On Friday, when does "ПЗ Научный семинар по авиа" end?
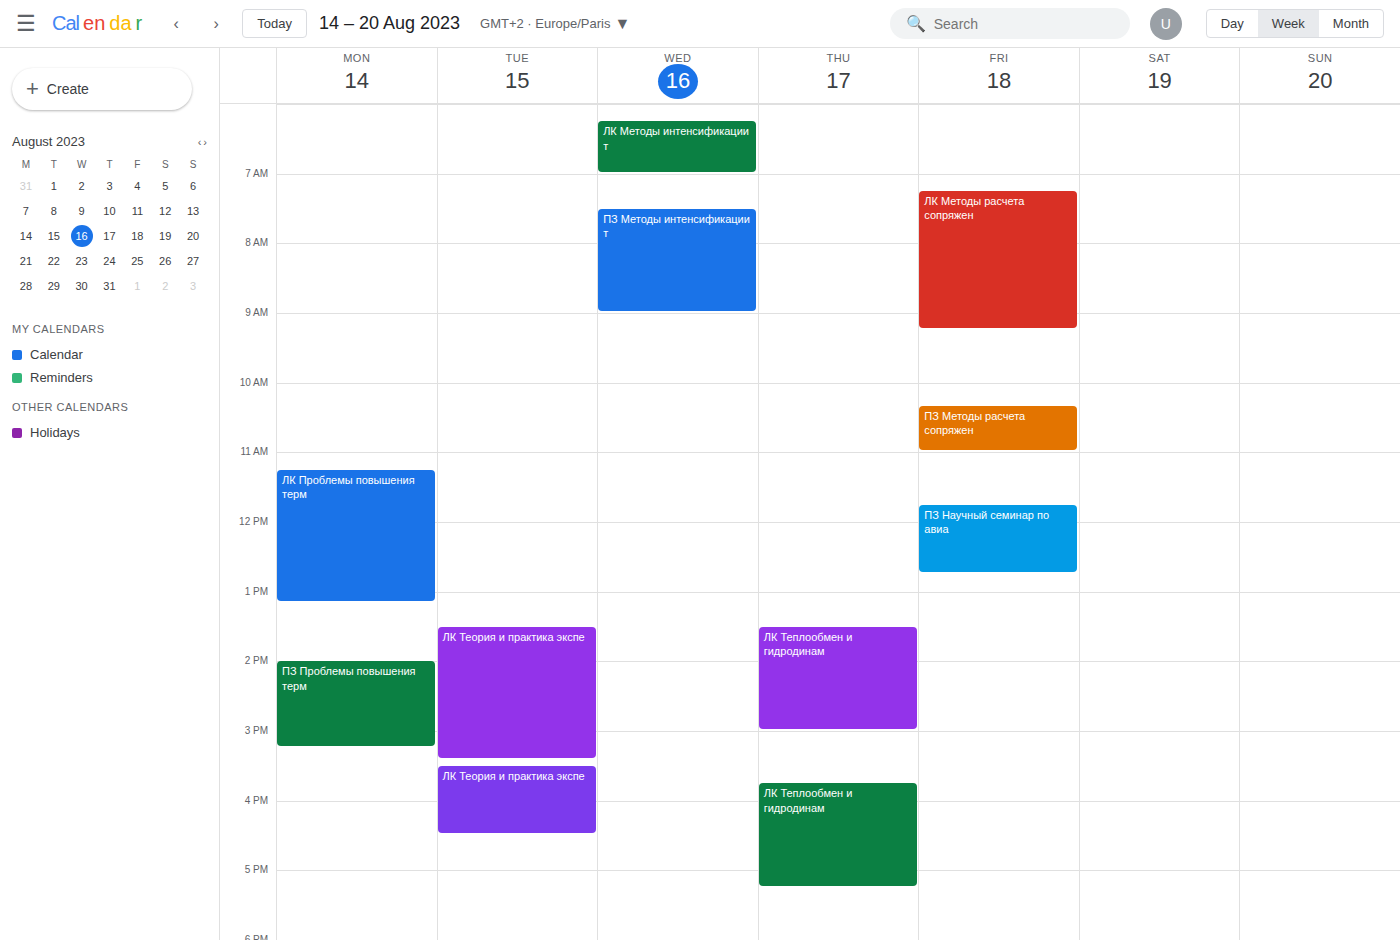
12:45